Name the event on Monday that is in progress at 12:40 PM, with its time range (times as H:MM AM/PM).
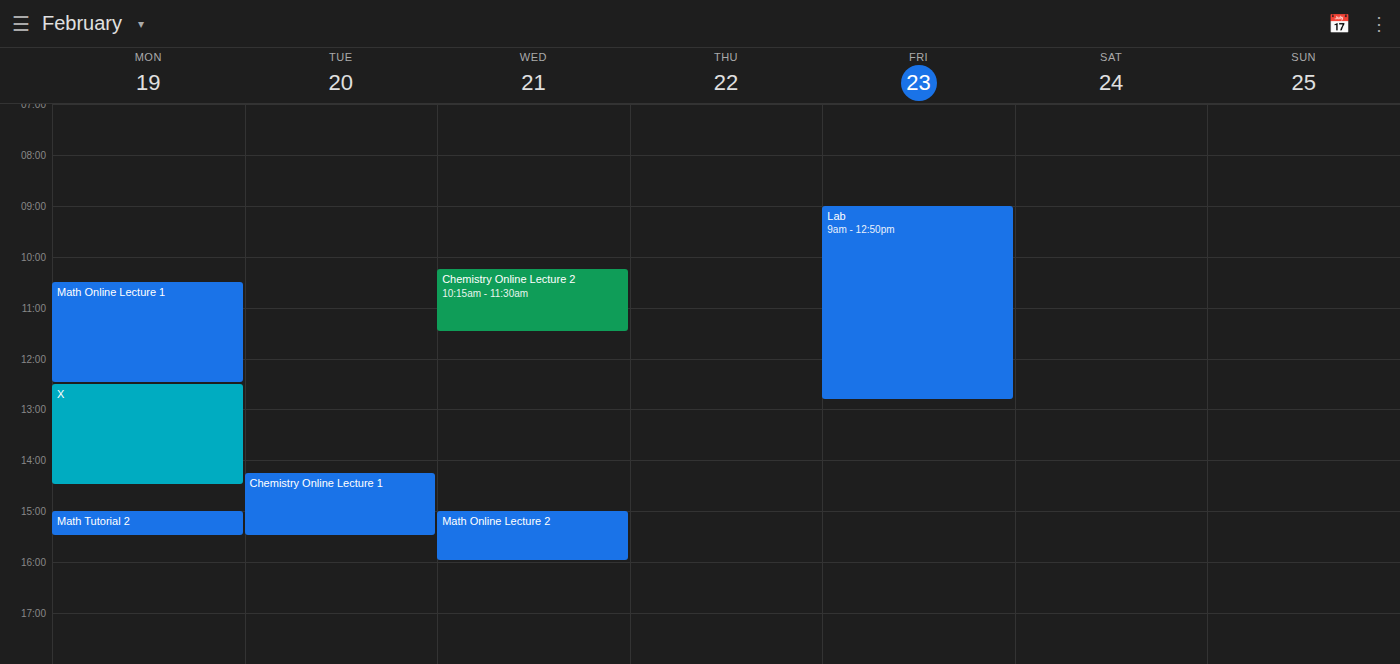
"X", 12:30 PM to 2:30 PM